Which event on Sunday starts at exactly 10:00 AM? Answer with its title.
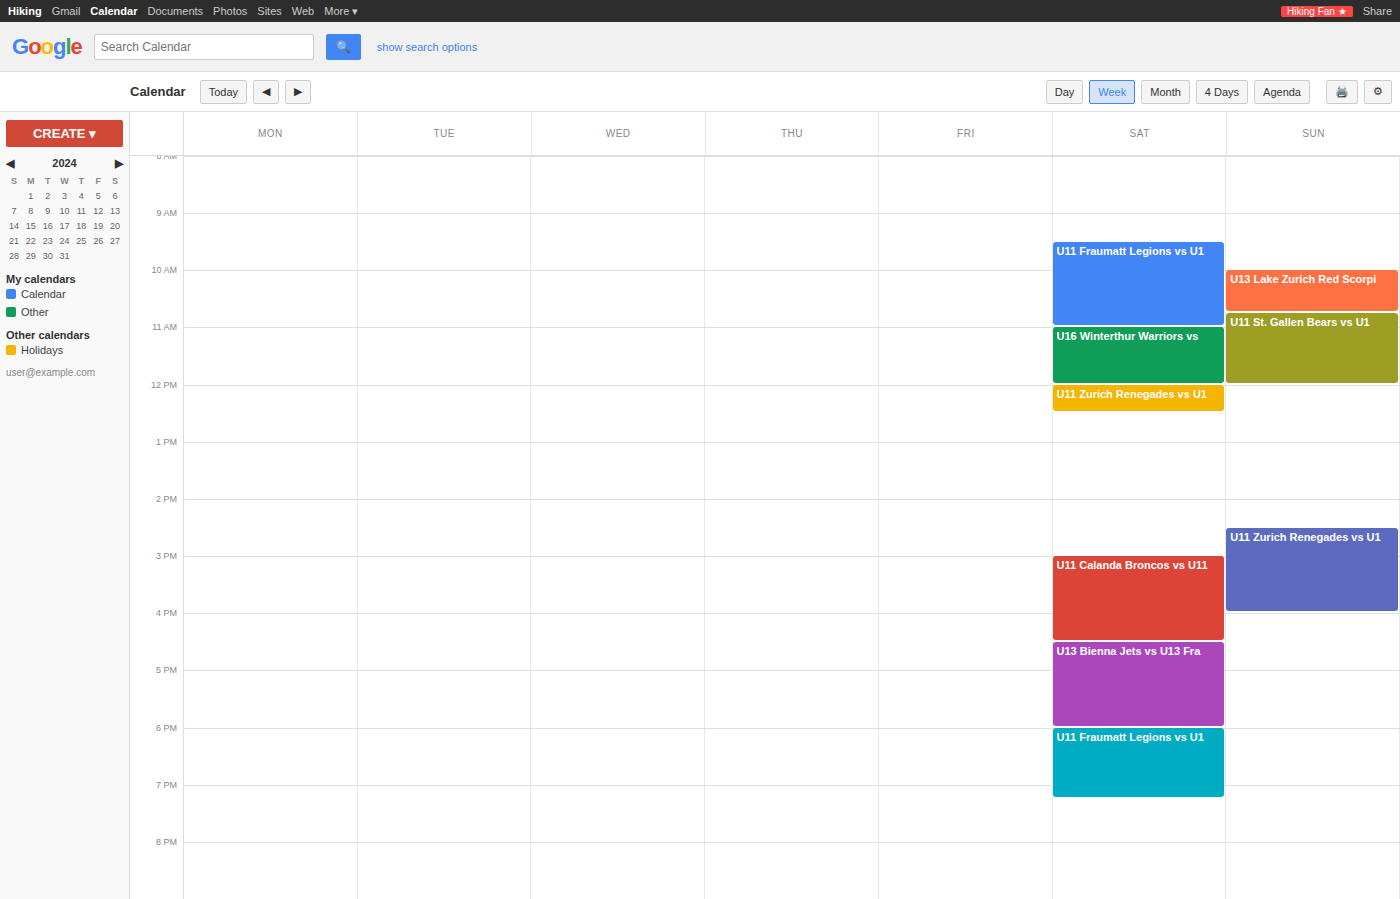
"U13 Lake Zurich Red Scorpi"